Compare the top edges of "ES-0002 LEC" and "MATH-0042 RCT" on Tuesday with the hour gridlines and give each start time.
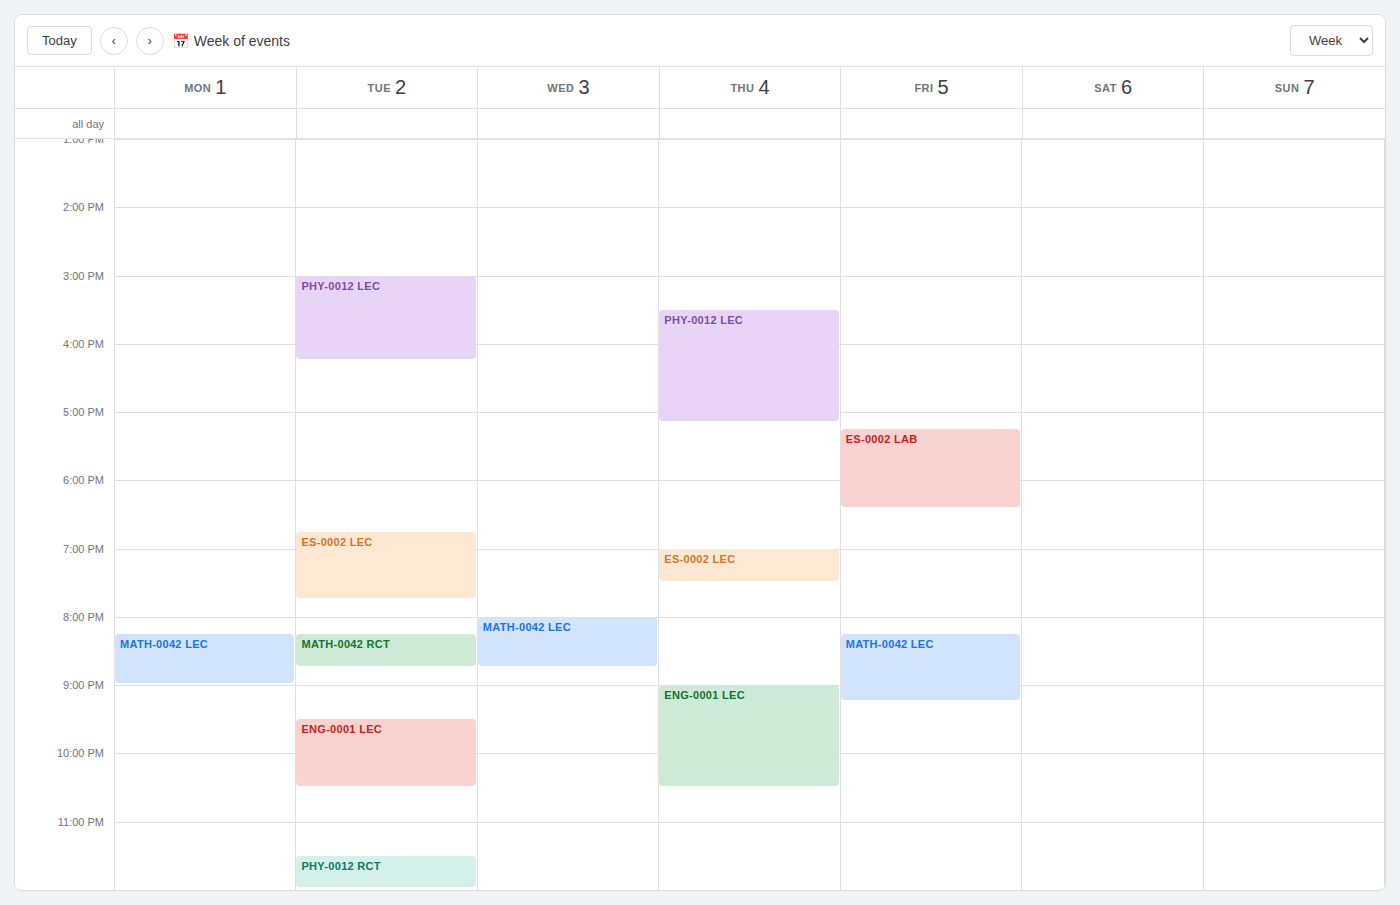
"ES-0002 LEC": 6:45 PM, neither: three quarters of the way from the 6 PM line to the 7 PM line. "MATH-0042 RCT": 8:15 PM, neither: a quarter of the way from the 8 PM line to the 9 PM line.